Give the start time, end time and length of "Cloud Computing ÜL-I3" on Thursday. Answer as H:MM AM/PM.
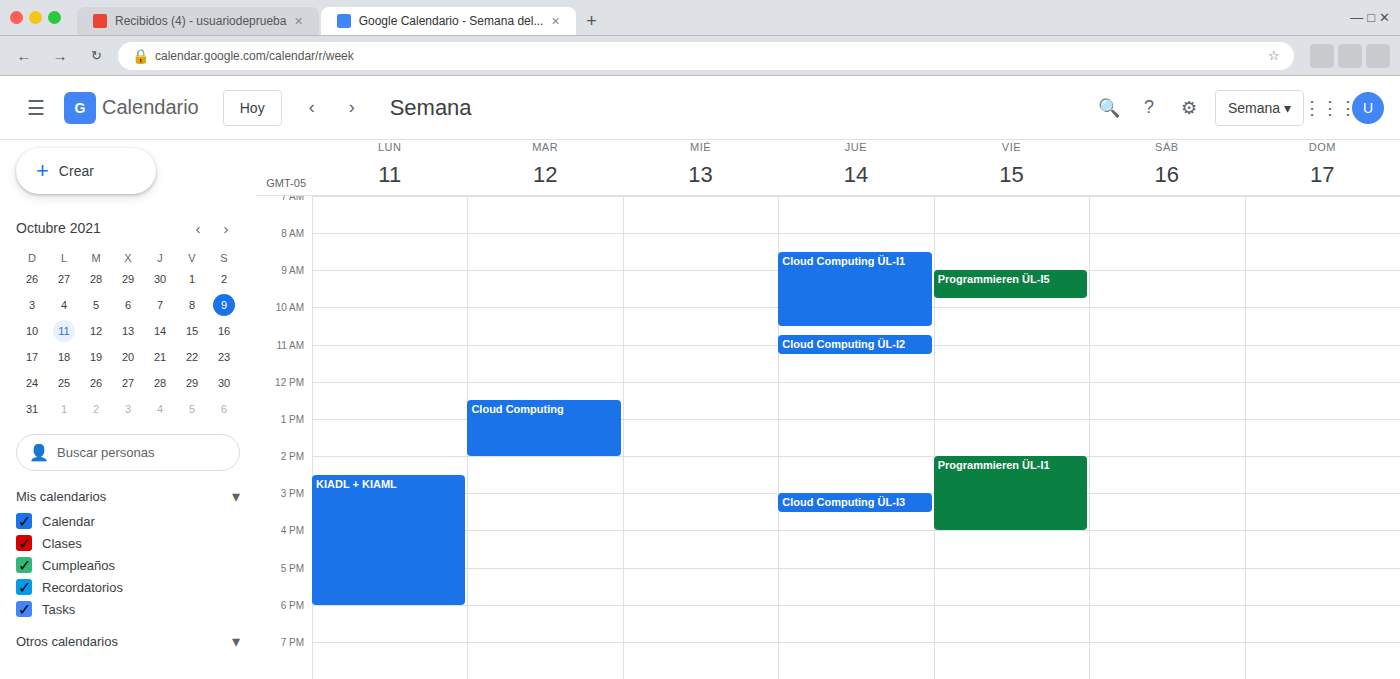
3:00 PM to 3:30 PM, 30 minutes